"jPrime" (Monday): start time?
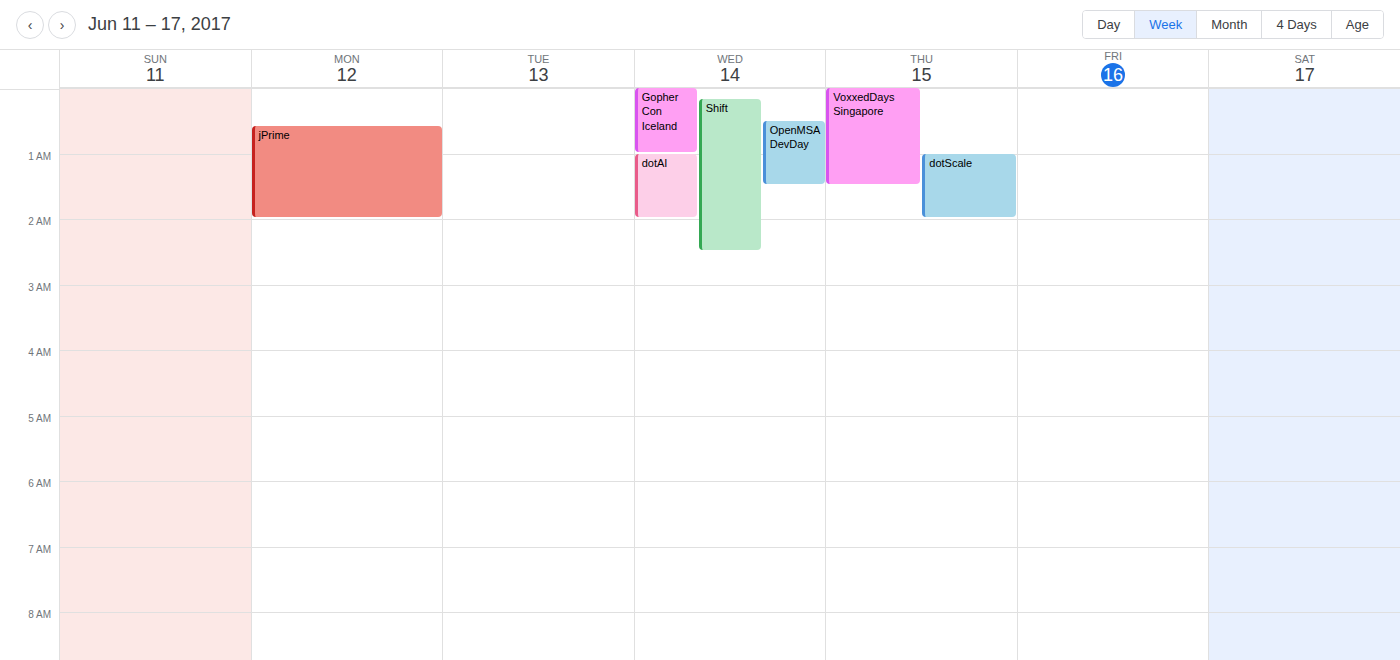
12:35 AM